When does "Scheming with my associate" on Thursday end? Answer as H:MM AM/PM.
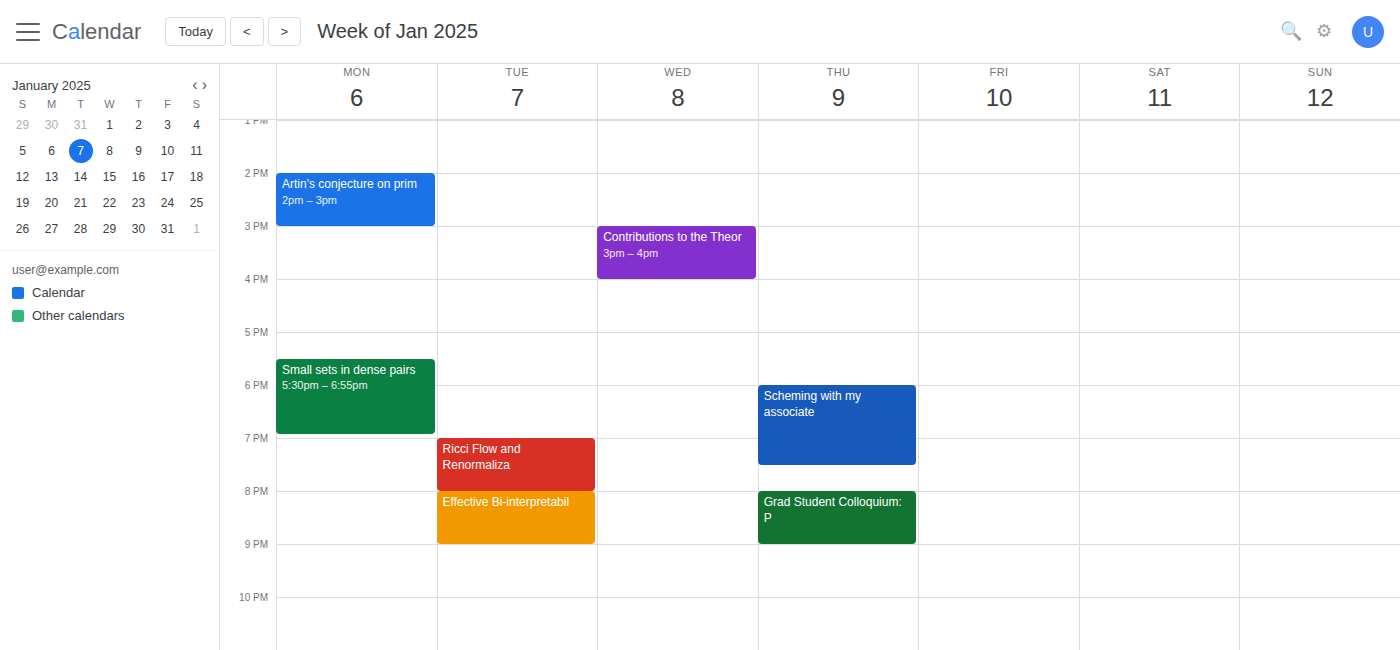
7:30 PM